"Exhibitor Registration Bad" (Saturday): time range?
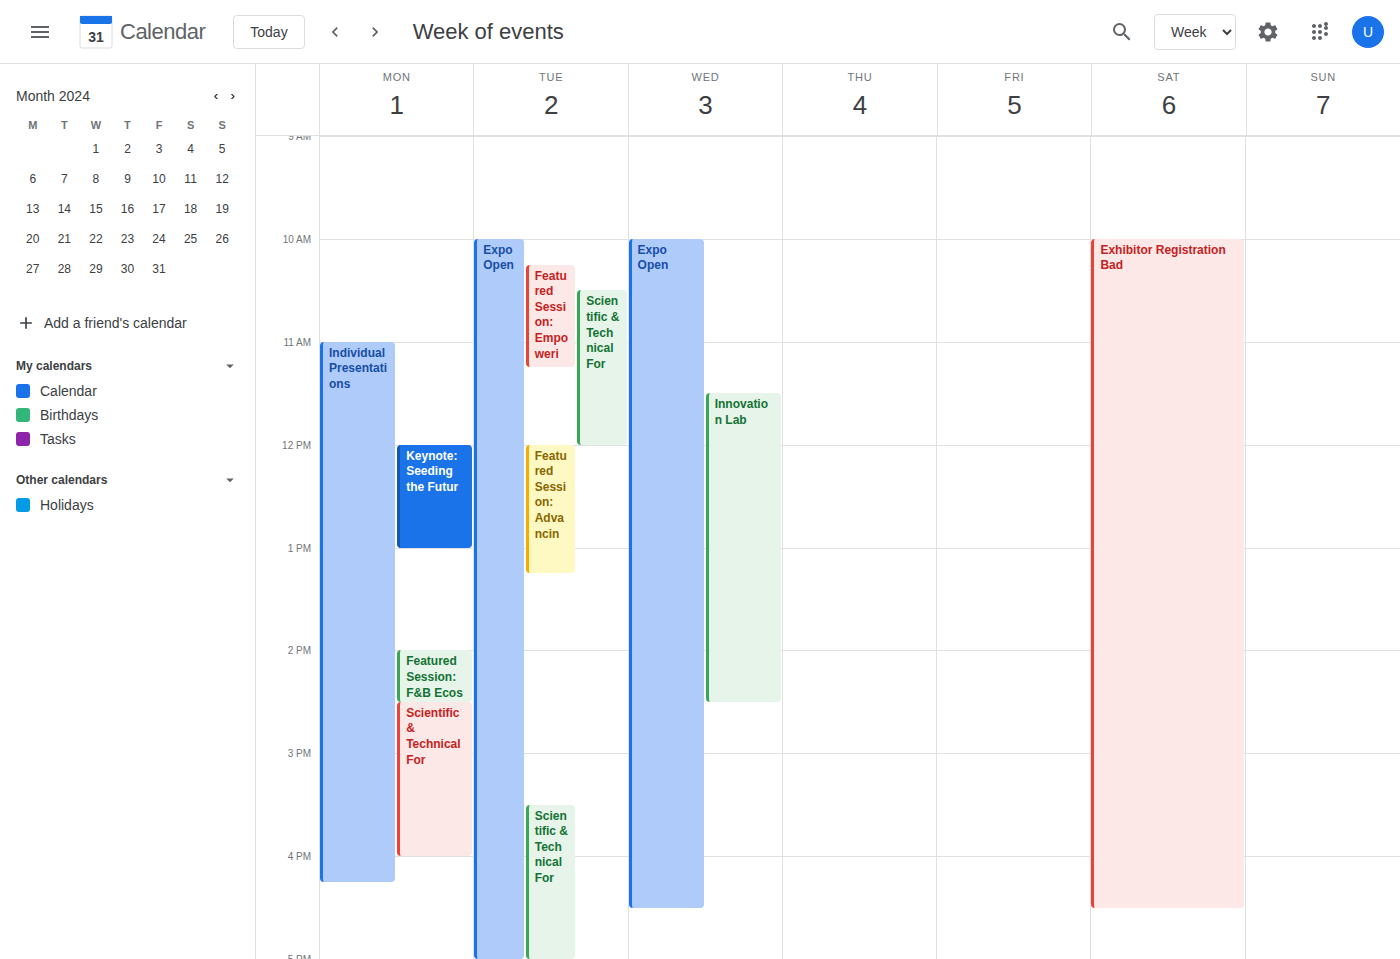
10:00 to 16:30